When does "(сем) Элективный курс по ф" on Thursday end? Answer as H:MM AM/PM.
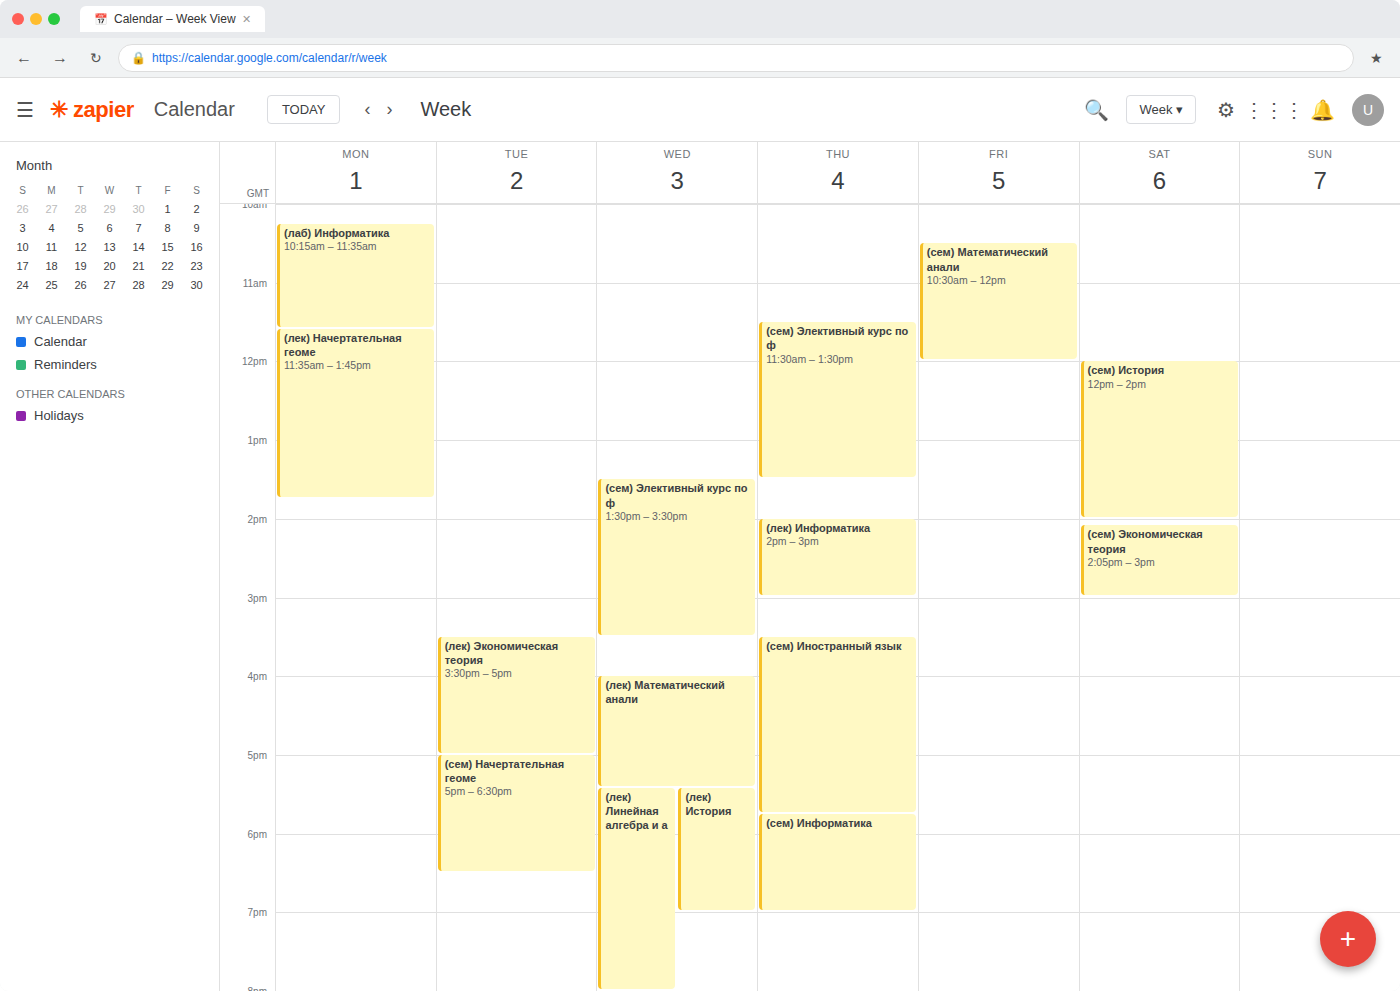
1:30 PM